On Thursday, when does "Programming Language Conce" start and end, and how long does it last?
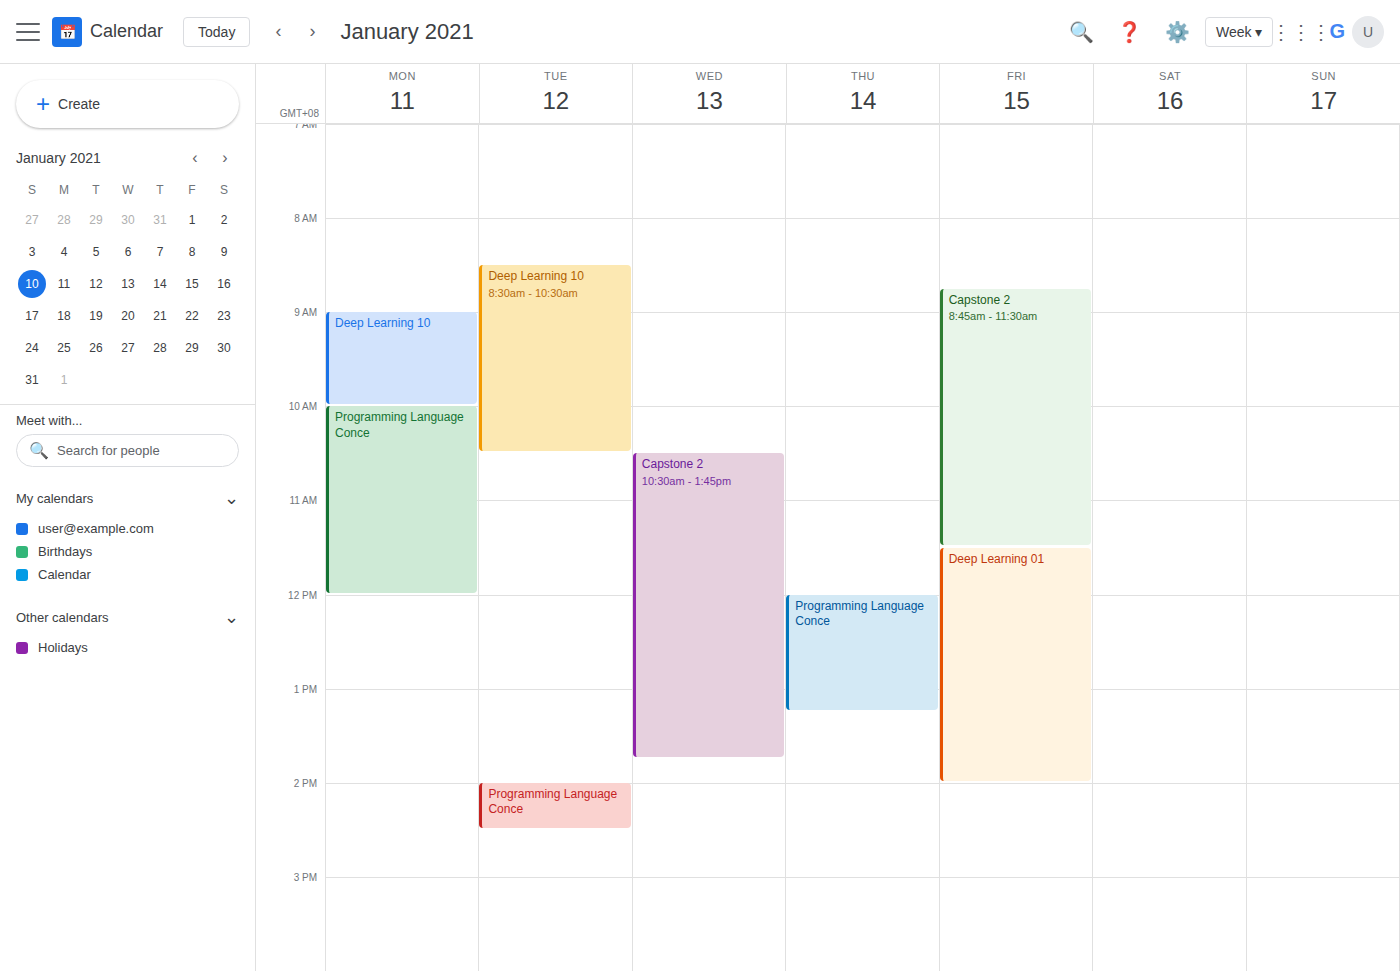
12:00 PM to 1:15 PM, 1 hour 15 minutes